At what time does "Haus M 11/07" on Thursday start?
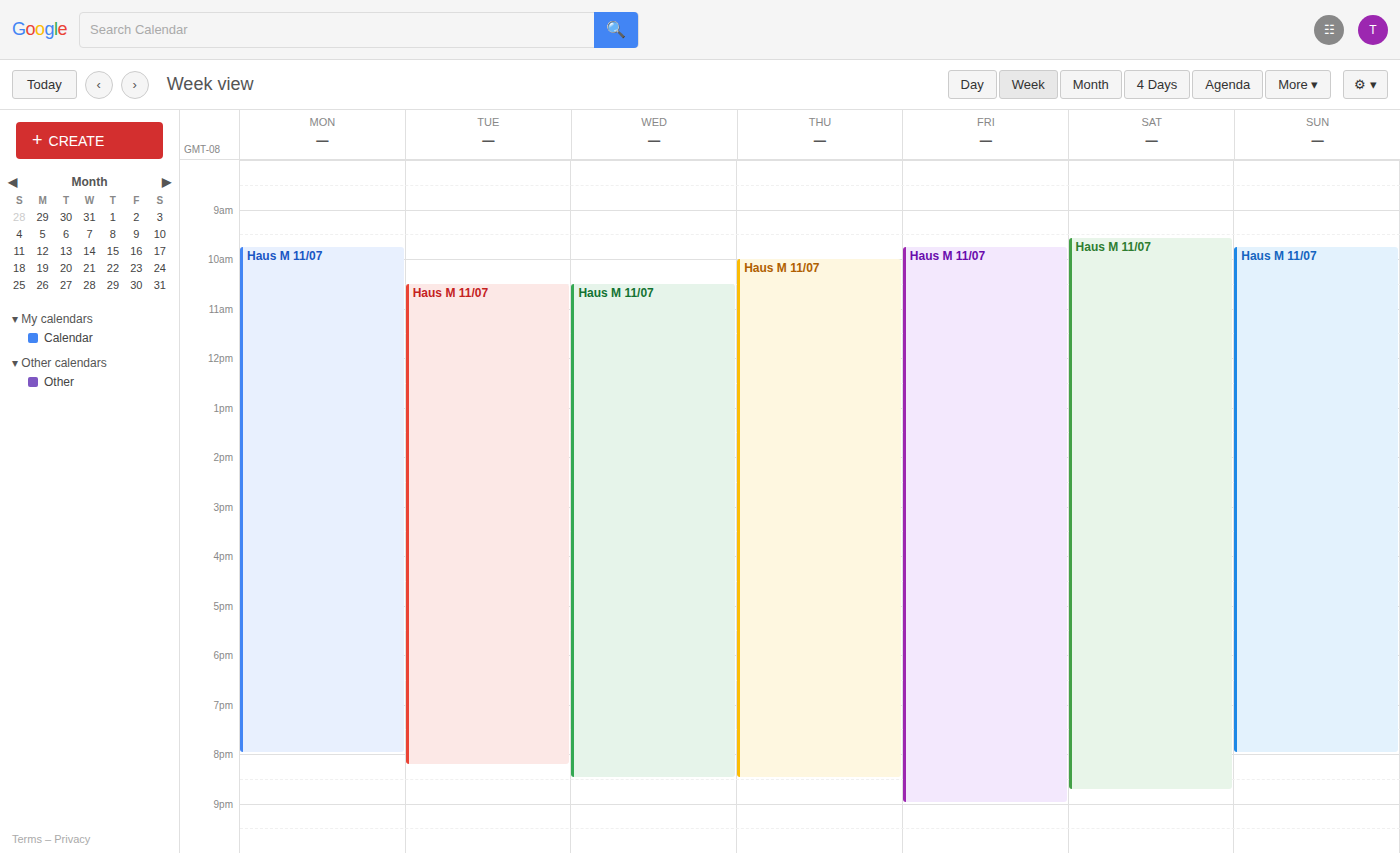
10:00 AM